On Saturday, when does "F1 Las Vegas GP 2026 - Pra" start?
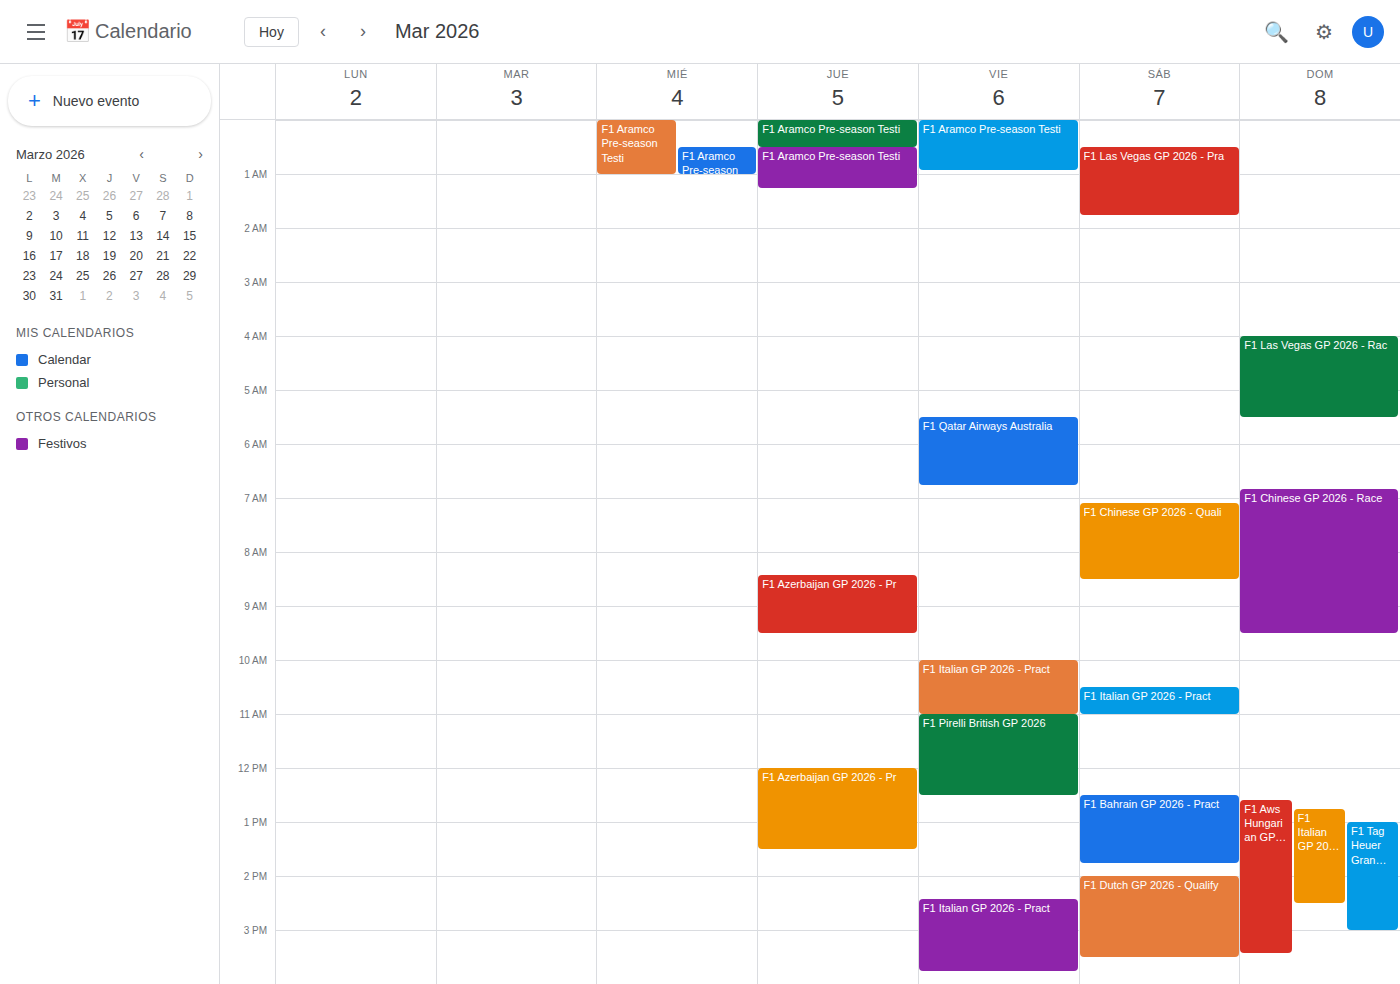
12:30 AM